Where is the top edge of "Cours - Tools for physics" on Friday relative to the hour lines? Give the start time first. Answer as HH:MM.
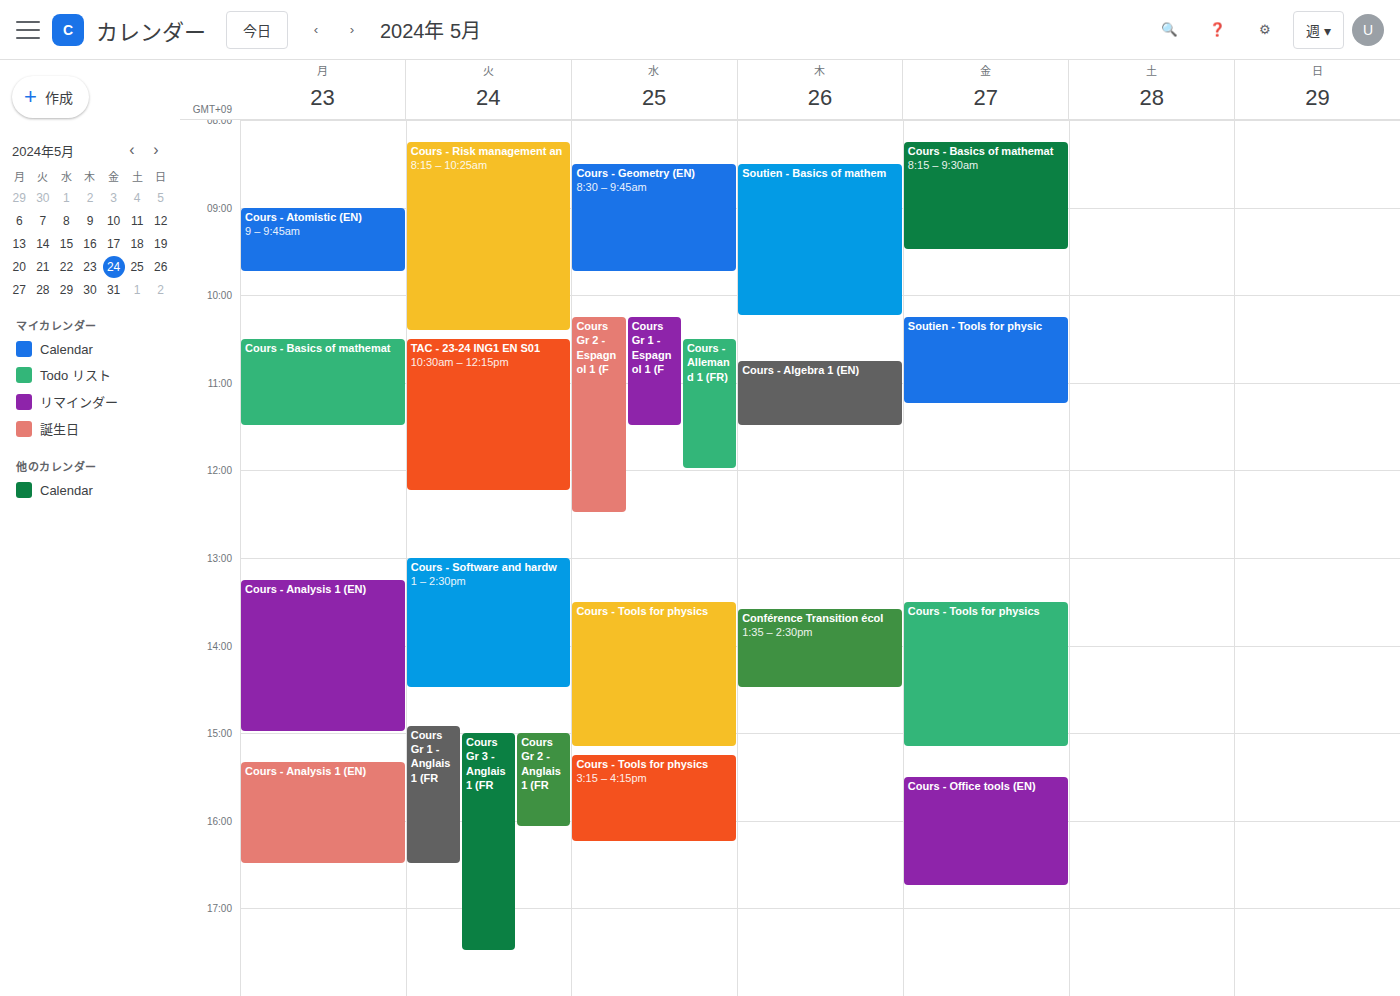
13:30 -- halfway between the 13:00 and 14:00 lines.